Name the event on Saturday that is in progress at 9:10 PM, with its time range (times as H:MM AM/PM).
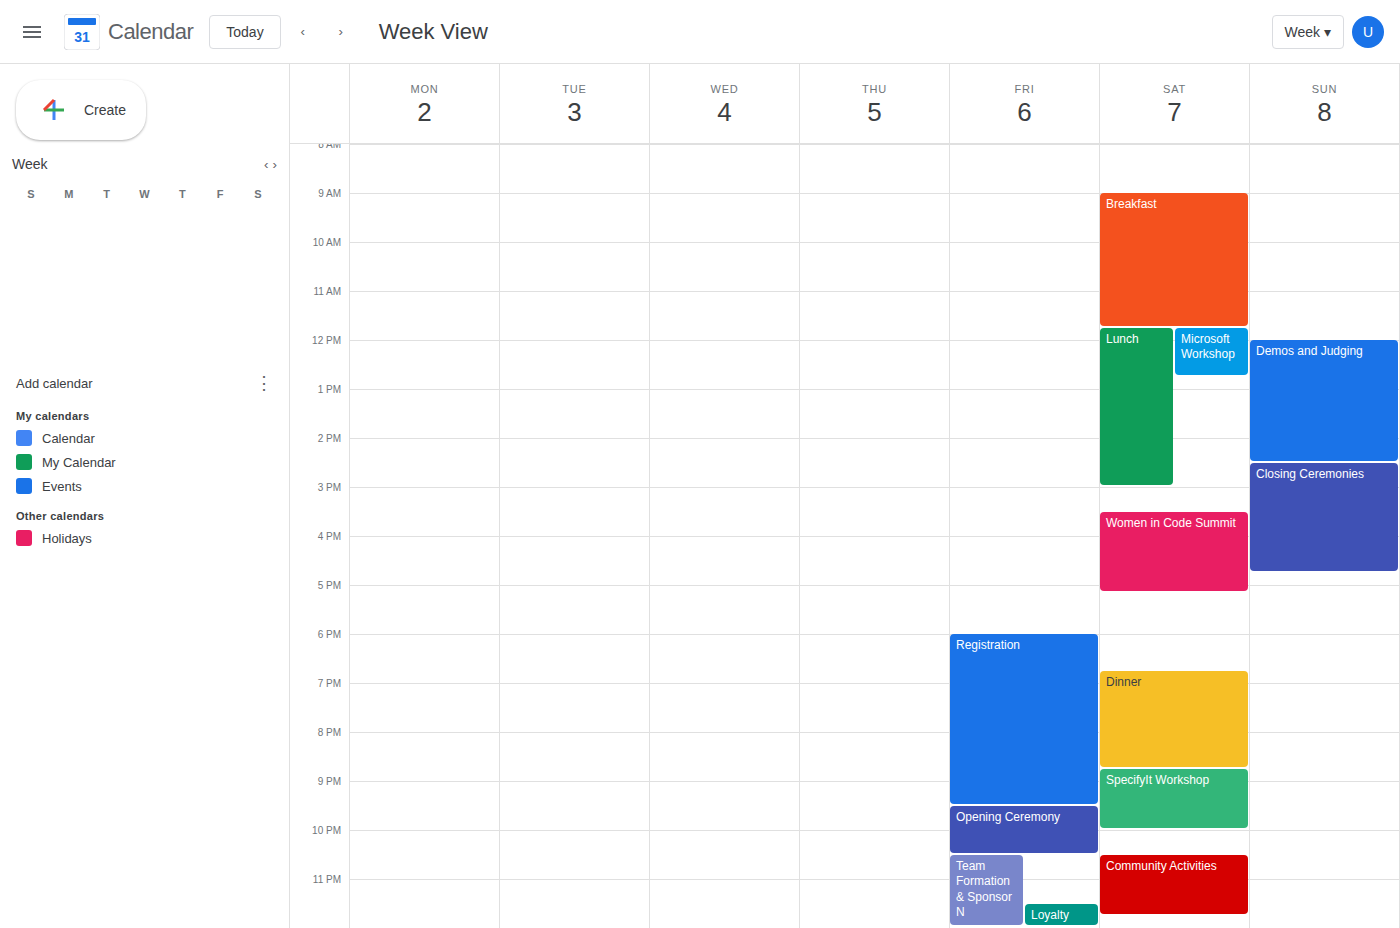
"SpecifyIt Workshop", 8:45 PM to 10:00 PM